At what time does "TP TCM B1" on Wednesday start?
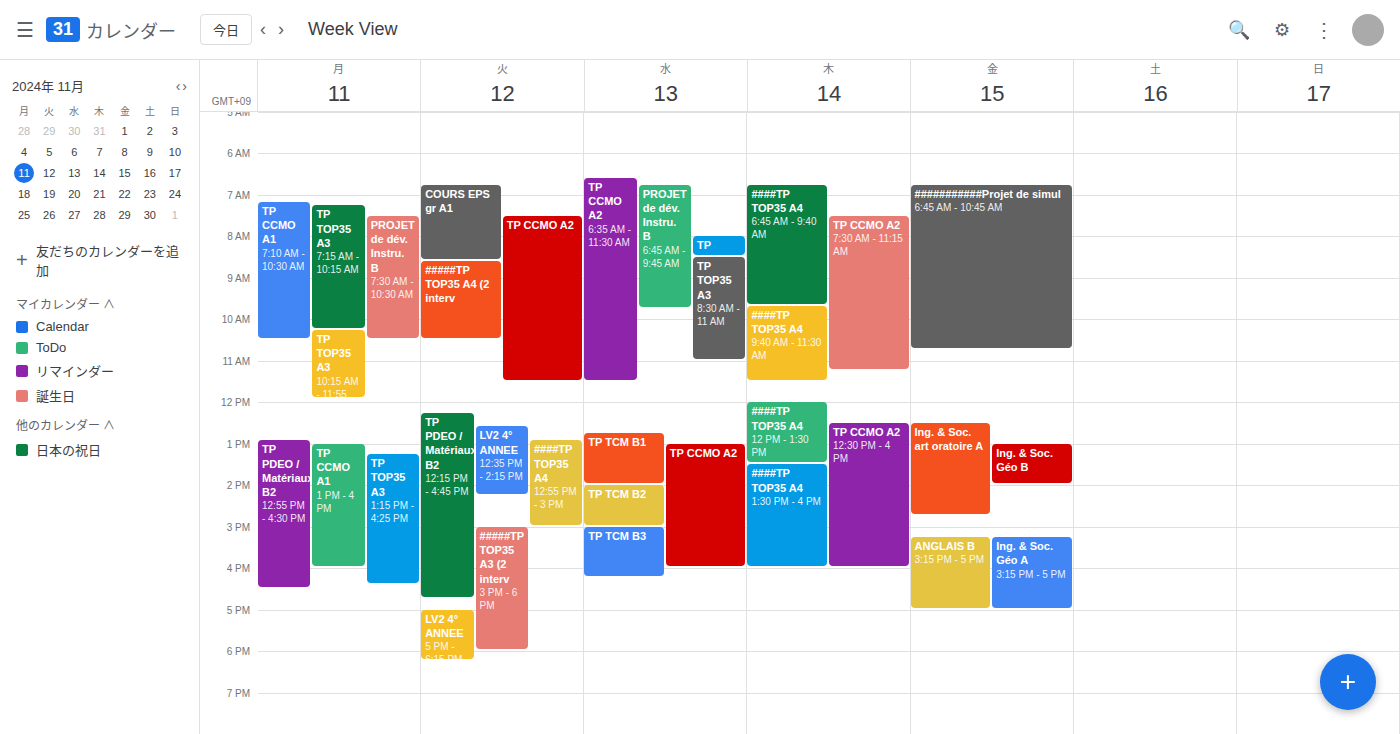
12:45 PM